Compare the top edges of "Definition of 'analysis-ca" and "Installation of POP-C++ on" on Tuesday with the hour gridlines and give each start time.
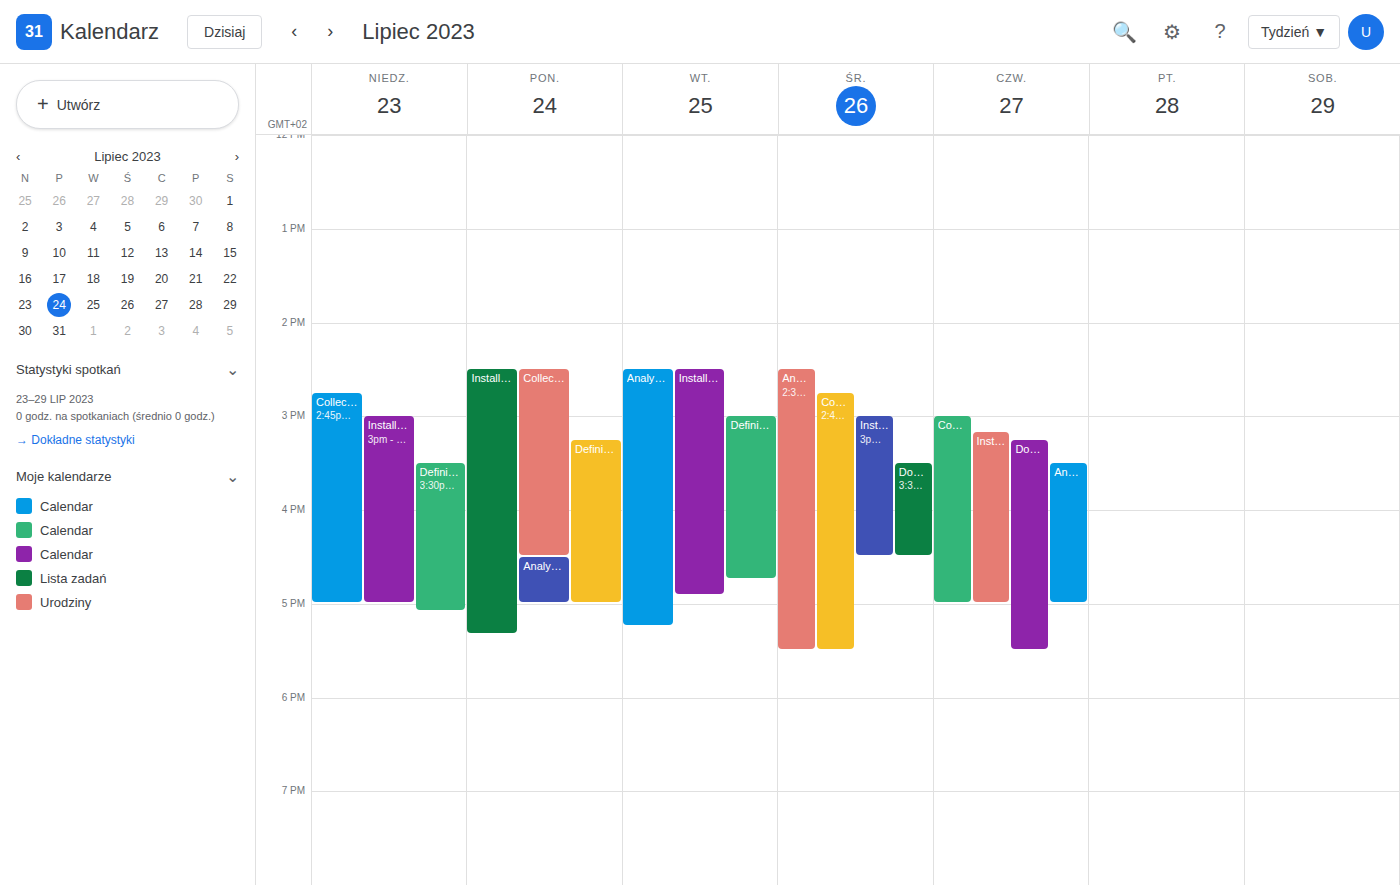
"Definition of 'analysis-ca": 3:00 PM, exactly on the 3 PM line. "Installation of POP-C++ on": 2:30 PM, halfway between the 2 PM and 3 PM lines.